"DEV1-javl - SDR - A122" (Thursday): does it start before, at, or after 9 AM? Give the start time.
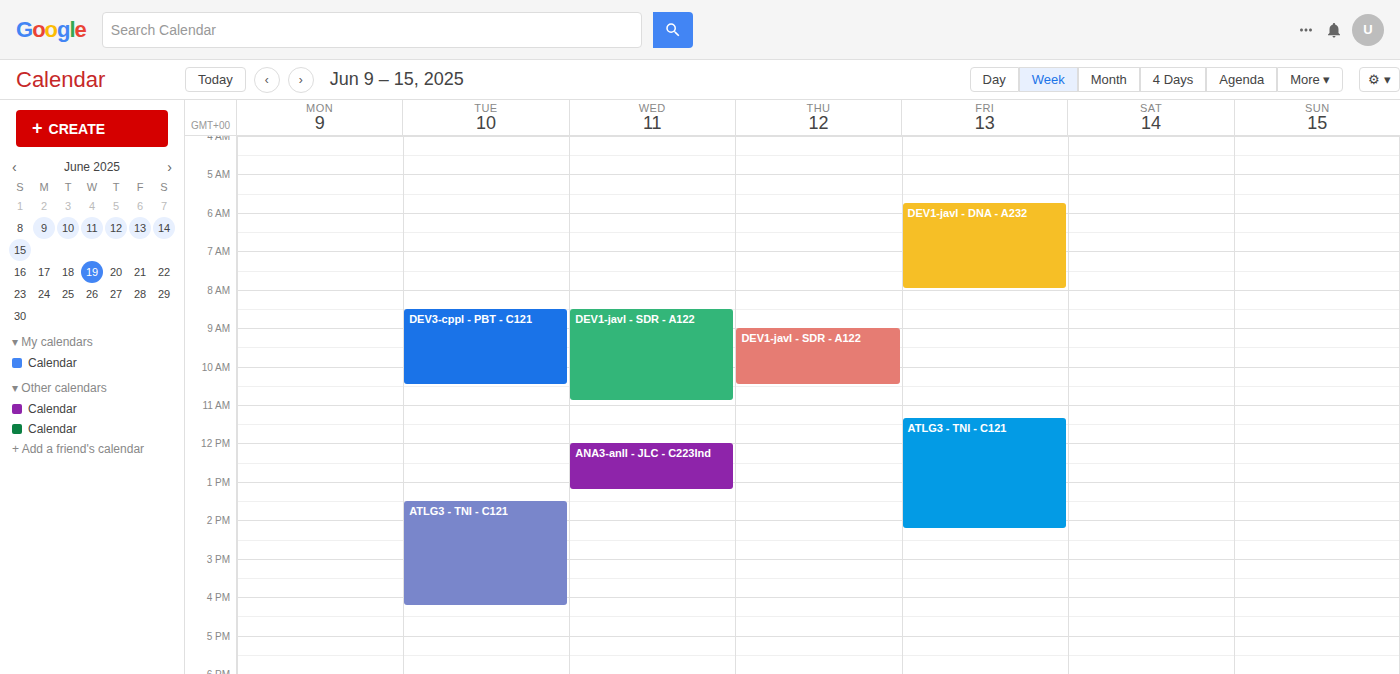
9:00 AM -- exactly at 9 AM, on the 9 AM line.